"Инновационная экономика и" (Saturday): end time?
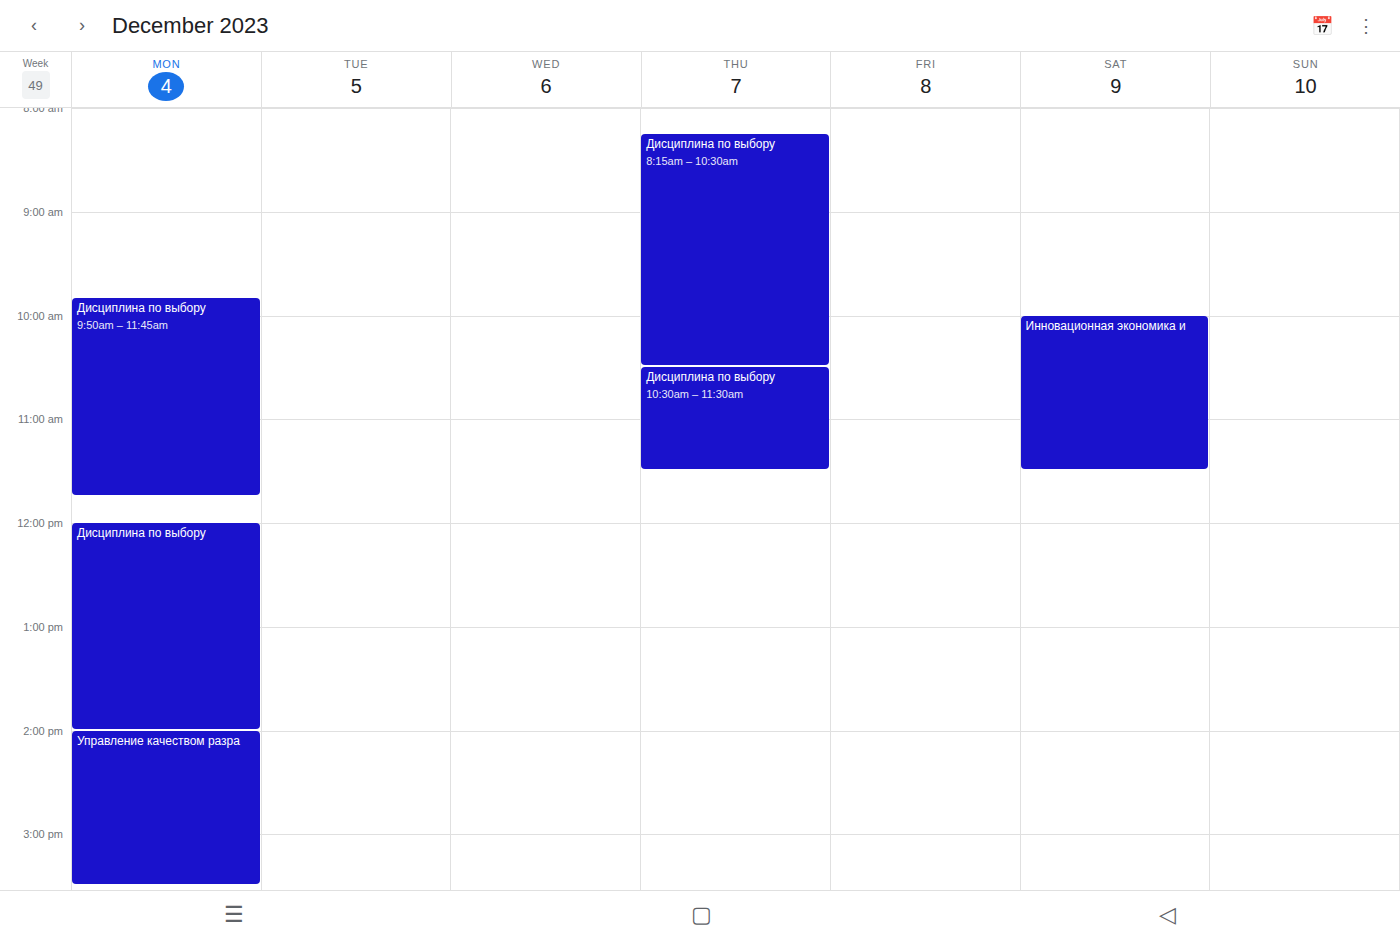
11:30